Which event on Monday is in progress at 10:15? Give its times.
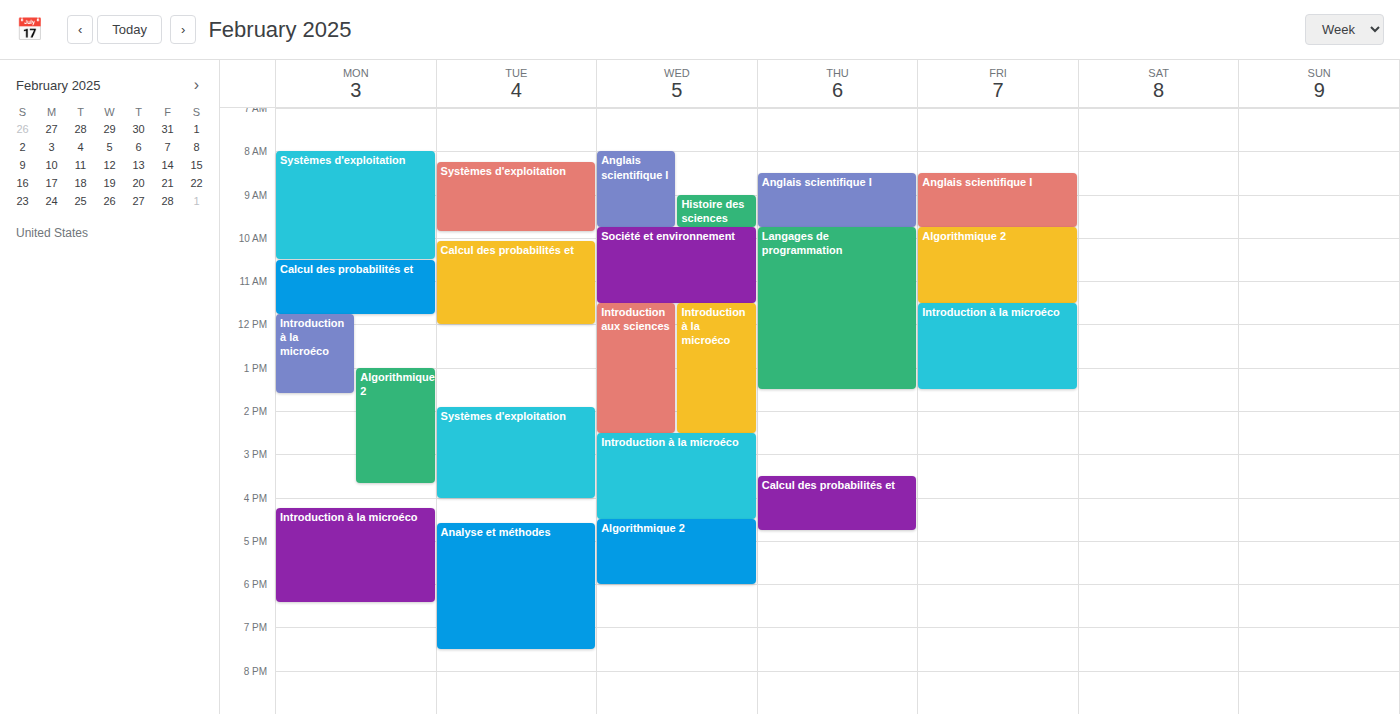
"Systèmes d'exploitation", 08:00 to 10:30